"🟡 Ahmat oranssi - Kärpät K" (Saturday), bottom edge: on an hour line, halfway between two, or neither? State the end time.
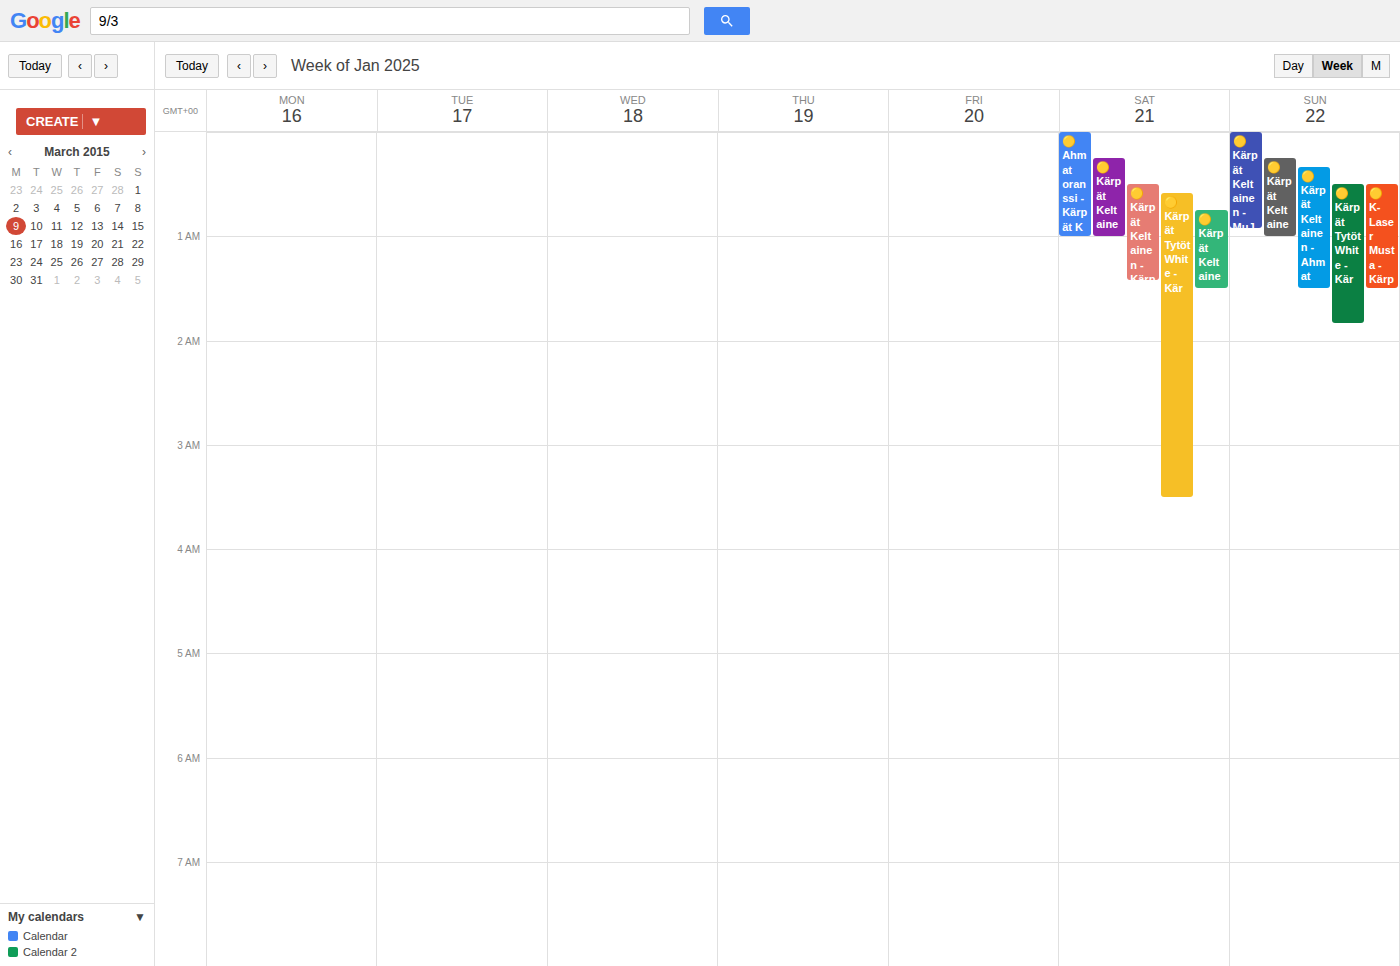
1:00 AM -- exactly on the 1 AM line.